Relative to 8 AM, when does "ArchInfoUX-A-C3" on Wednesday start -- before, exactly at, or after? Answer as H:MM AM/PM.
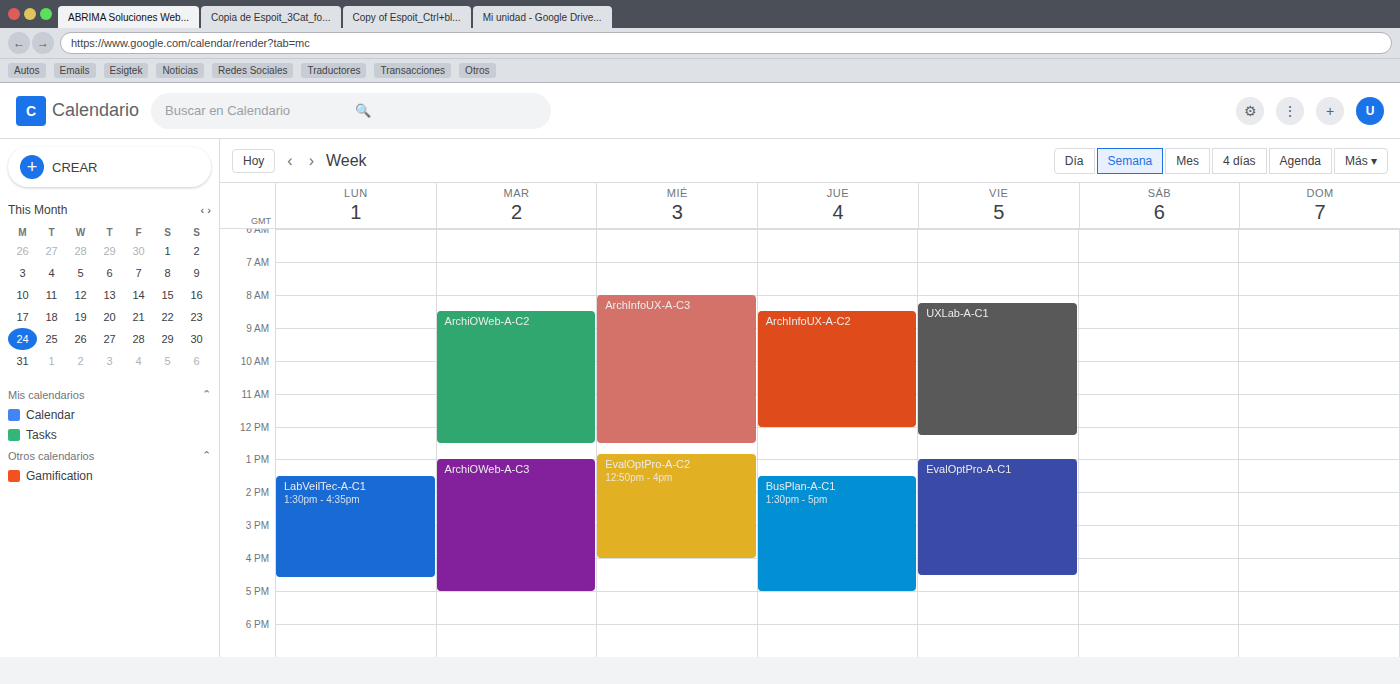
8:00 AM -- exactly at 8 AM, on the 8 AM line.